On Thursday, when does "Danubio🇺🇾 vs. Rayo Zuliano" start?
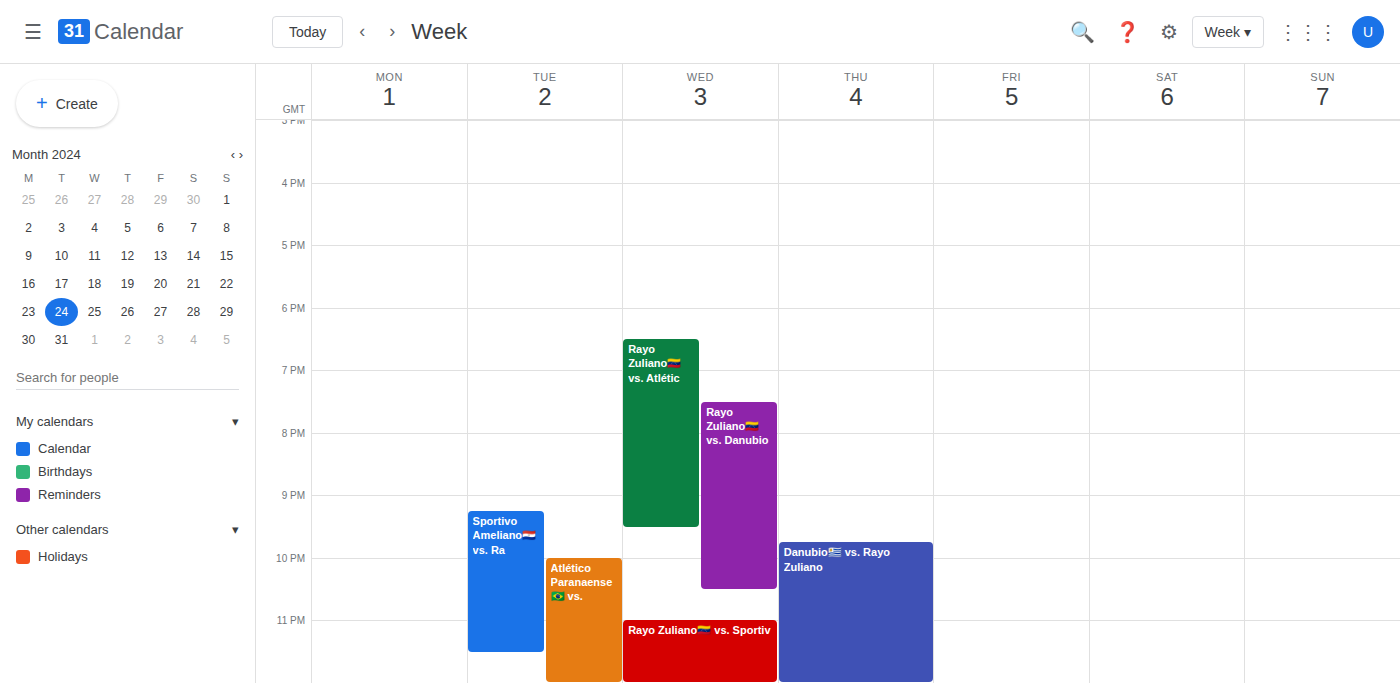
9:45 PM